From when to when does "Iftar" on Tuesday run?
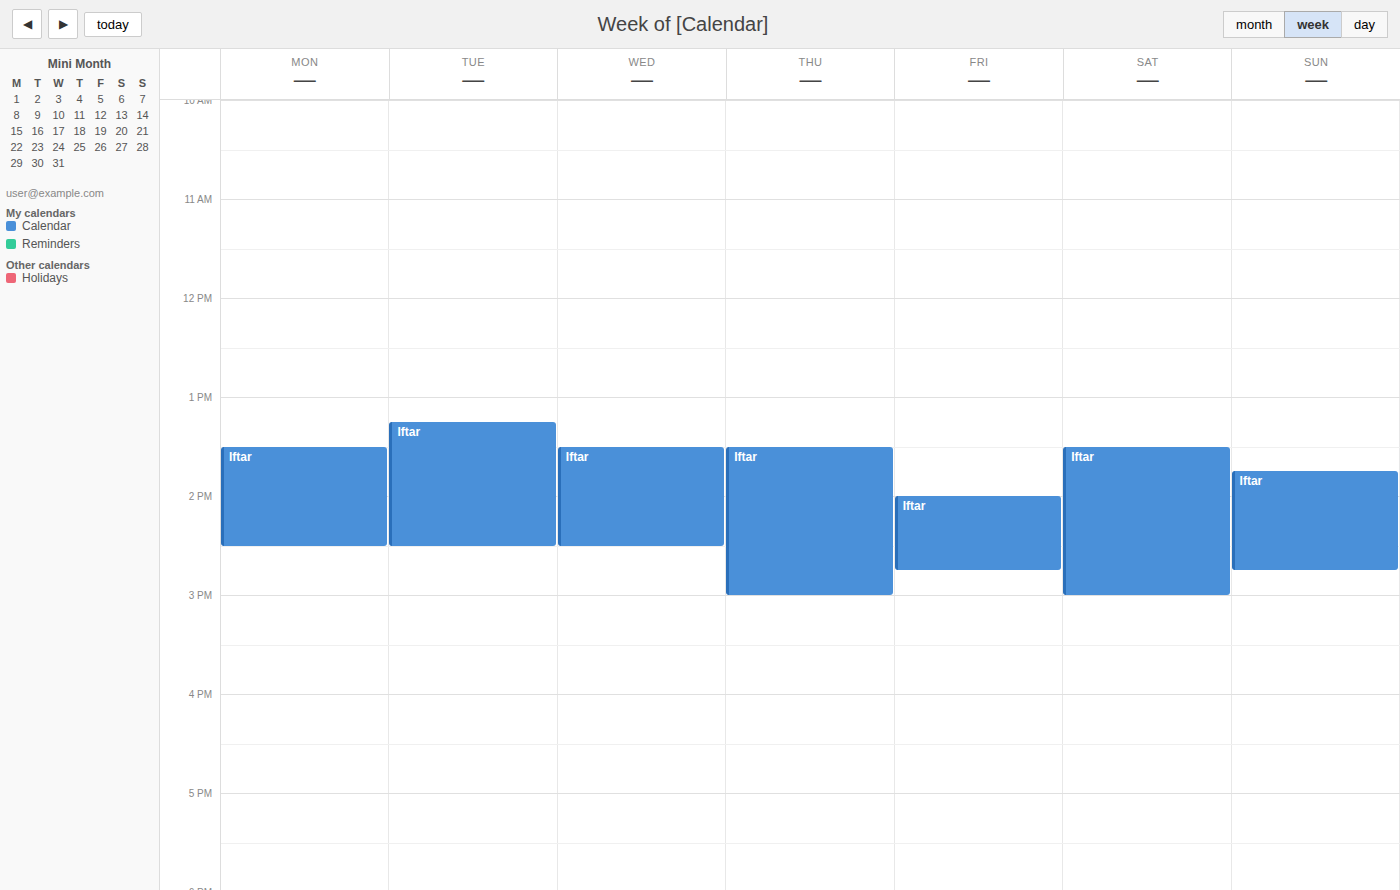
1:15 PM to 2:30 PM